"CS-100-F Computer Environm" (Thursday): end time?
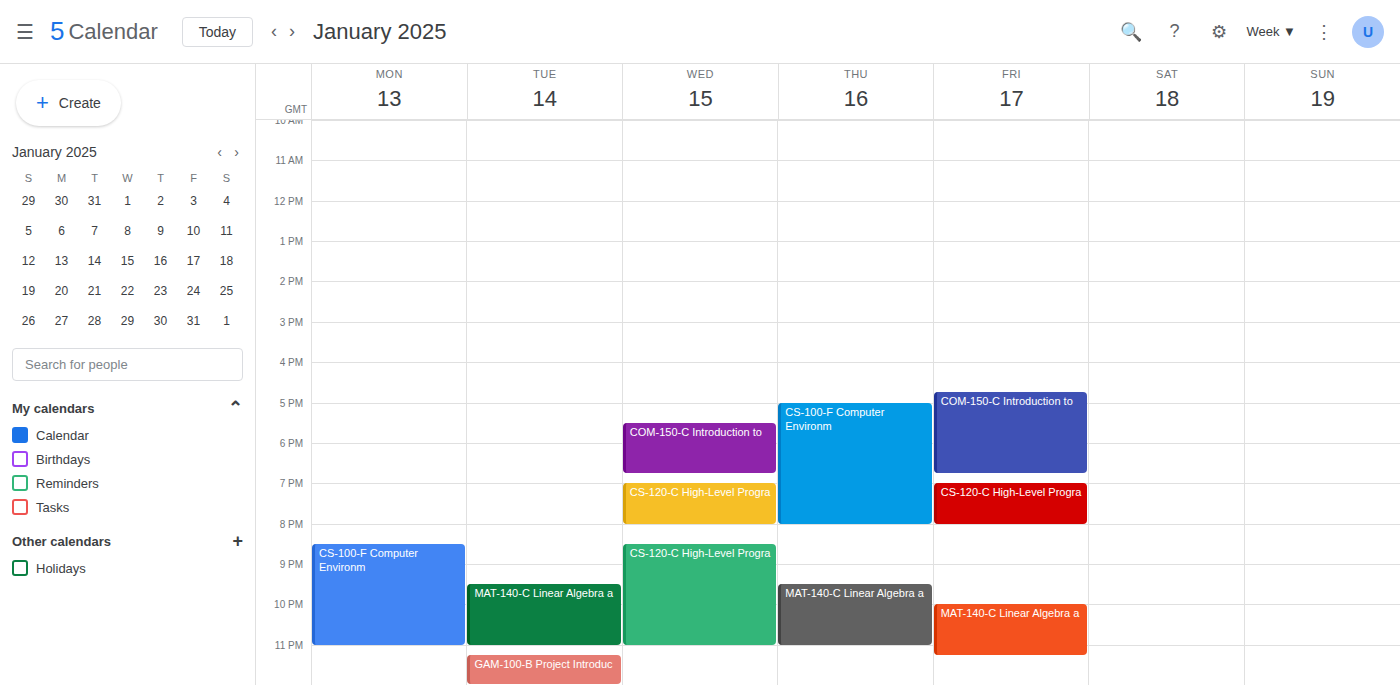
20:00